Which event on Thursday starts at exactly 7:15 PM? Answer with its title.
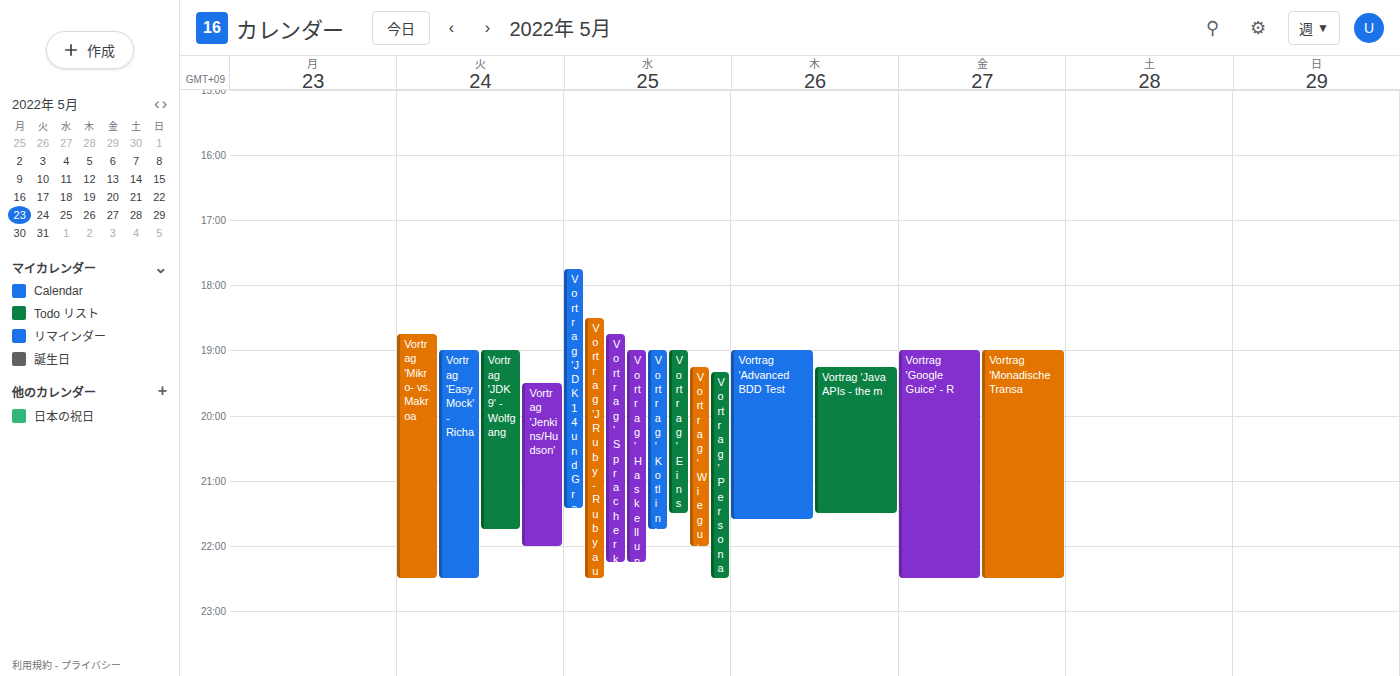
"Vortrag 'Java APIs - the m"